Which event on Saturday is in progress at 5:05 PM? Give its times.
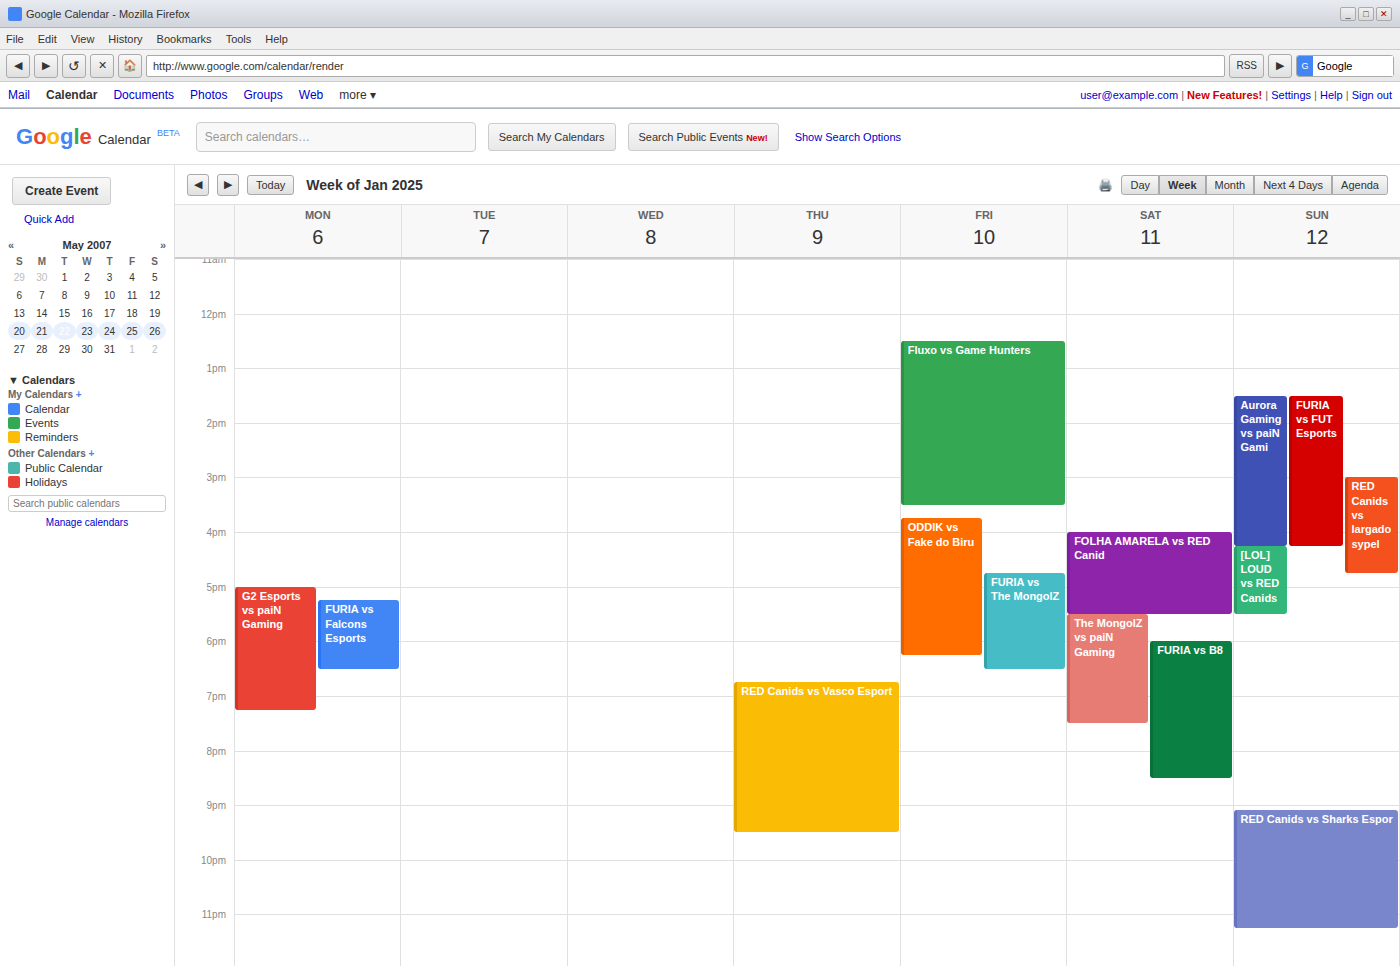
"FOLHA AMARELA vs RED Canid", 4:00 PM to 5:30 PM